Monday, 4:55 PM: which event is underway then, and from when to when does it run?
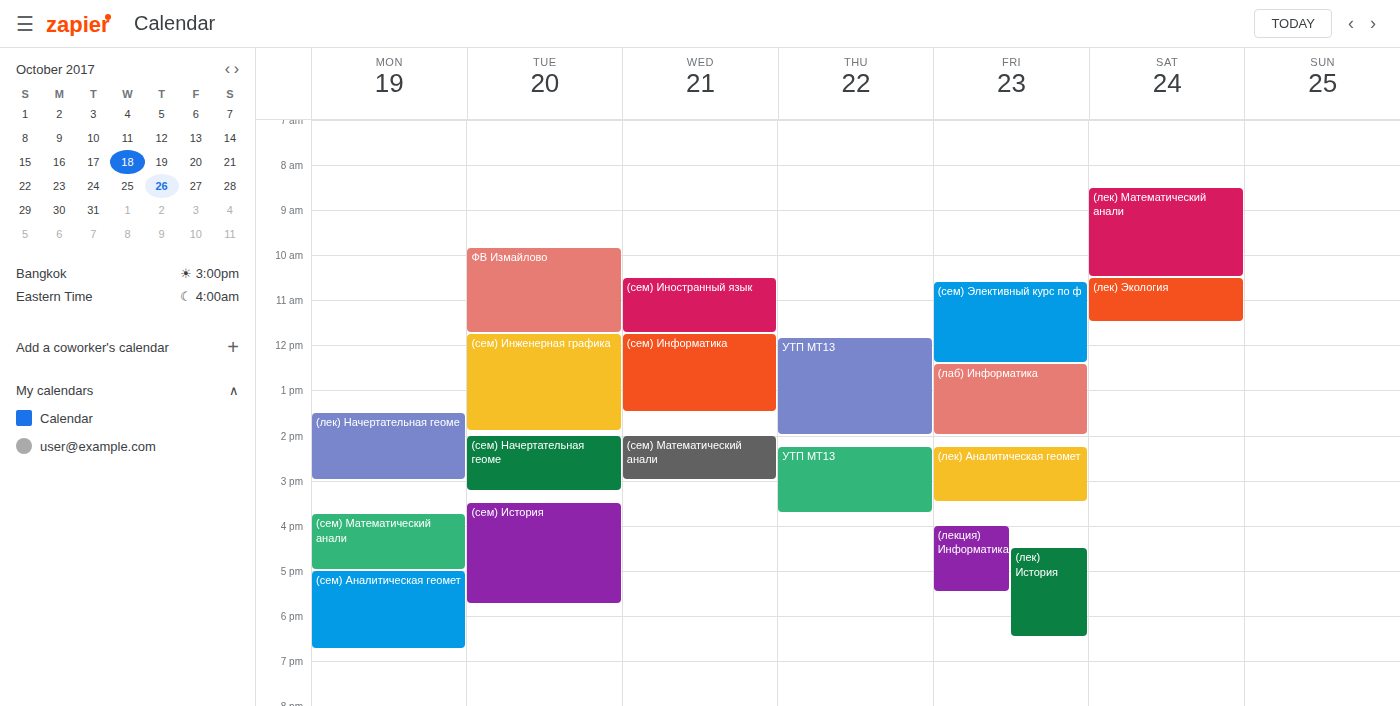
"(сем) Математический анали", 3:45 PM to 5:00 PM